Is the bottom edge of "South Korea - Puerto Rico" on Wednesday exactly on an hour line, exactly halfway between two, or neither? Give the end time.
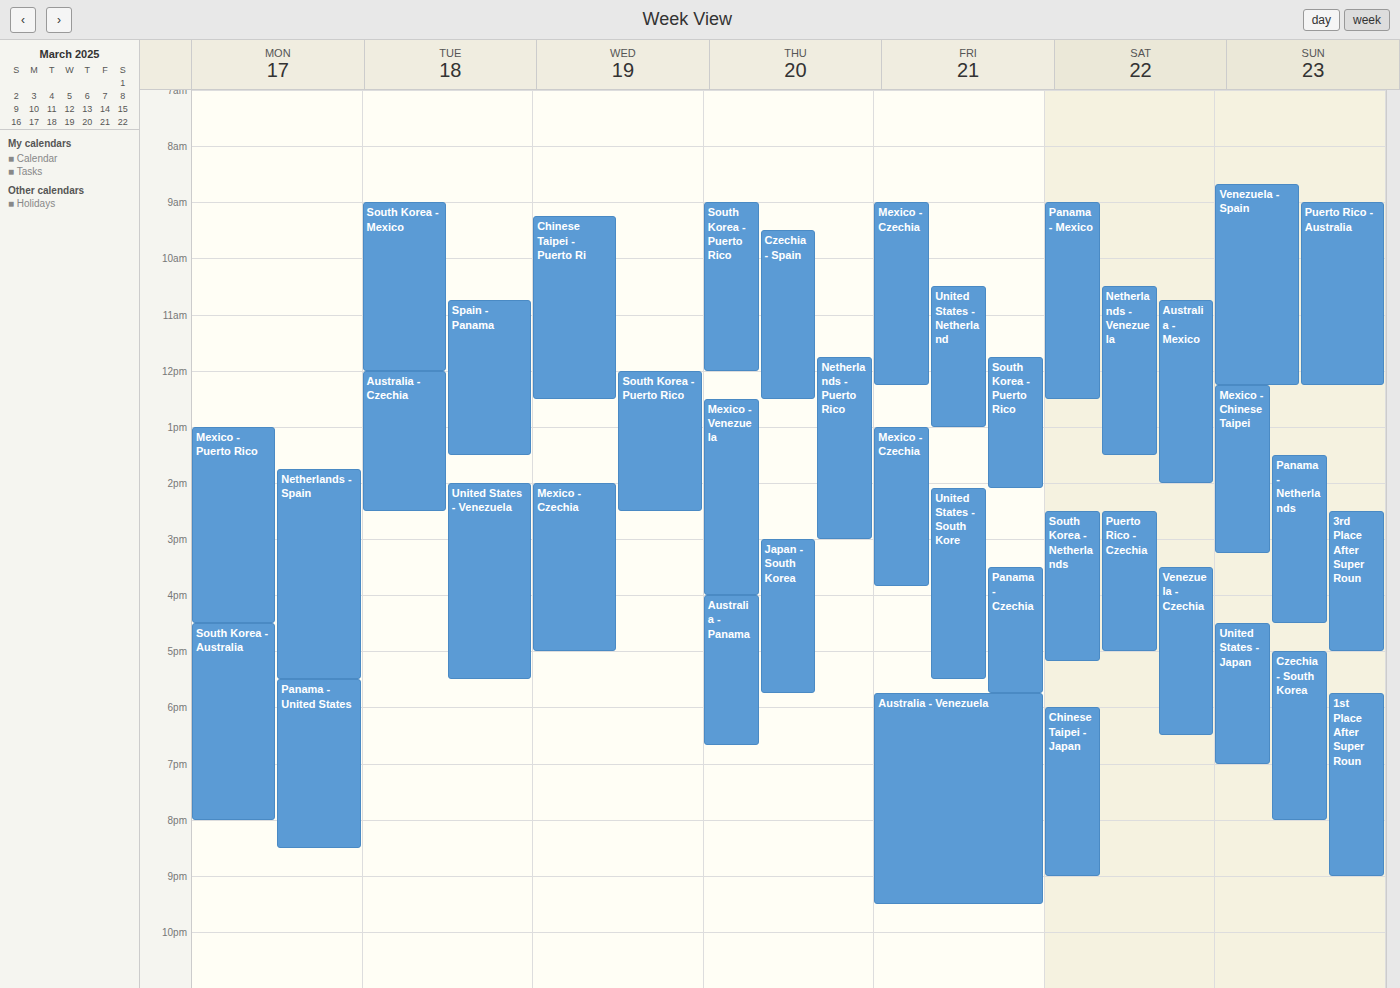
2:30 PM -- halfway between the 2 PM and 3 PM lines.